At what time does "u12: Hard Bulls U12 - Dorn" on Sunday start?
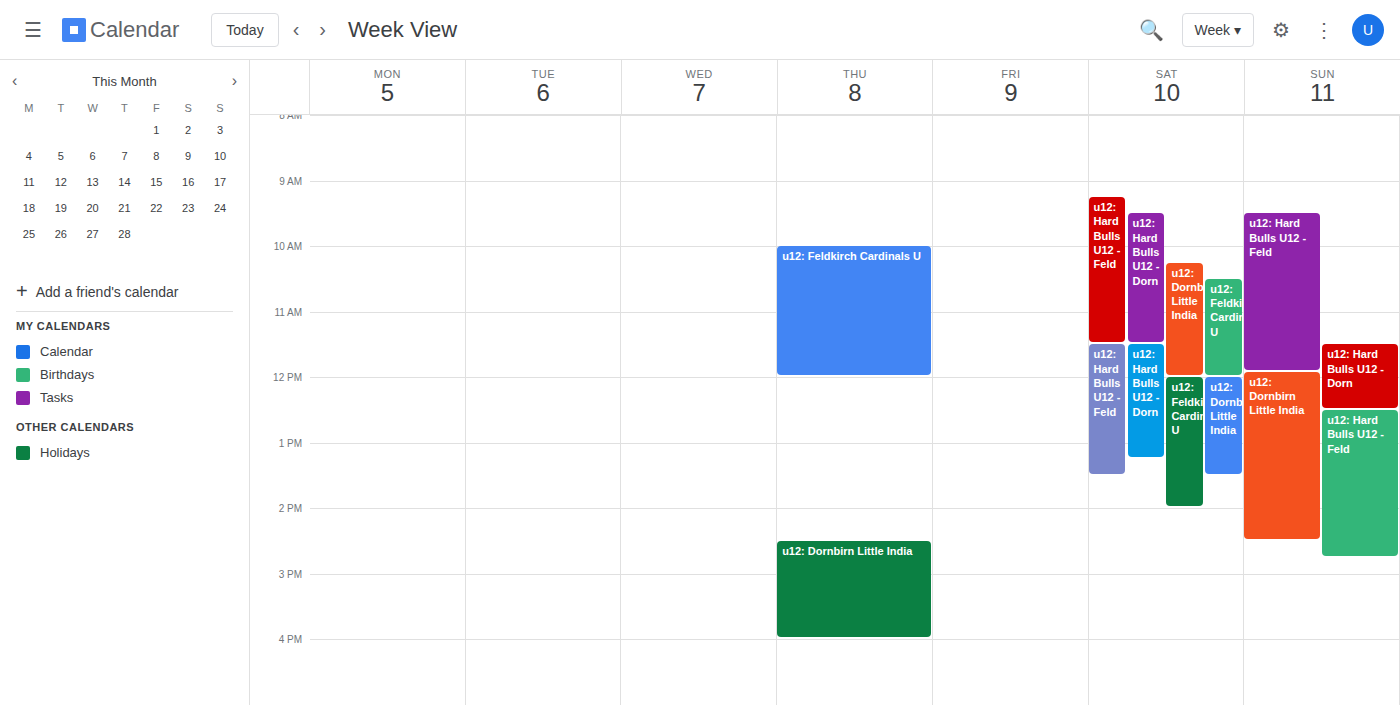
11:30 AM